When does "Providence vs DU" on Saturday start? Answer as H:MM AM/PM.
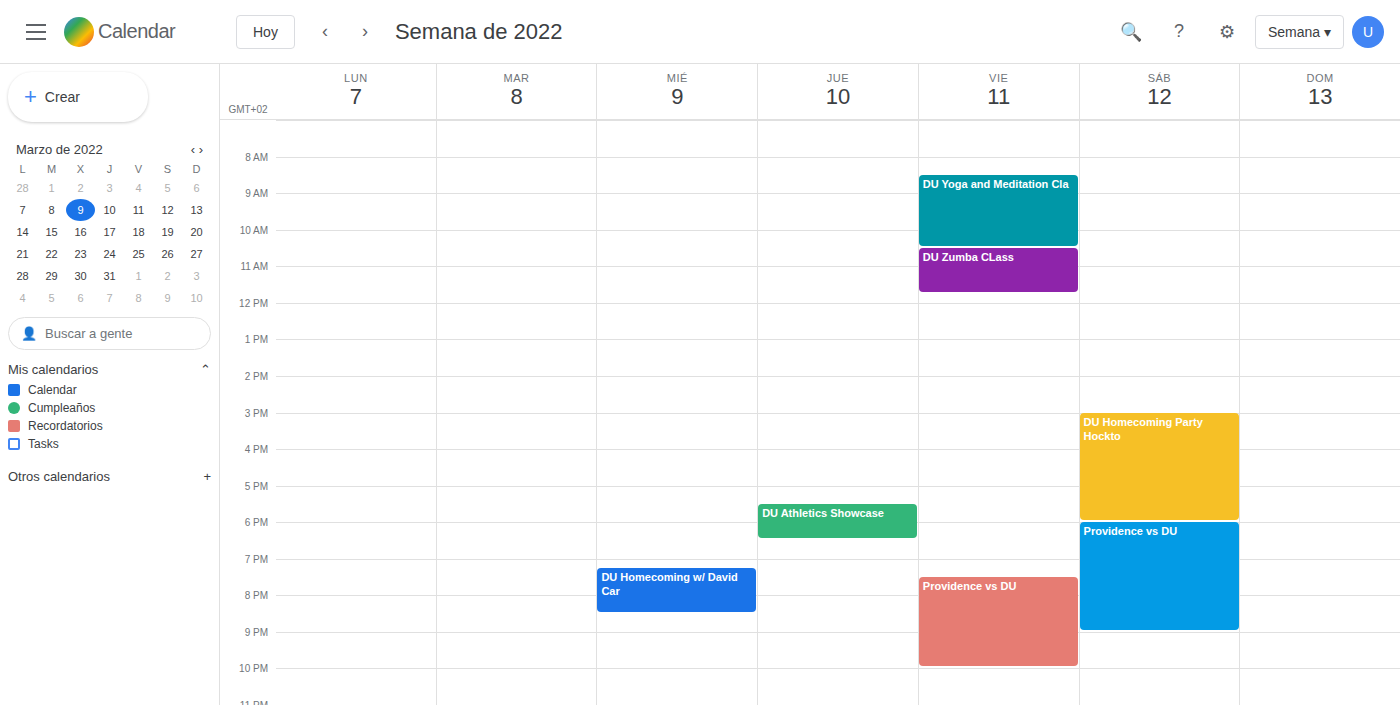
6:00 PM